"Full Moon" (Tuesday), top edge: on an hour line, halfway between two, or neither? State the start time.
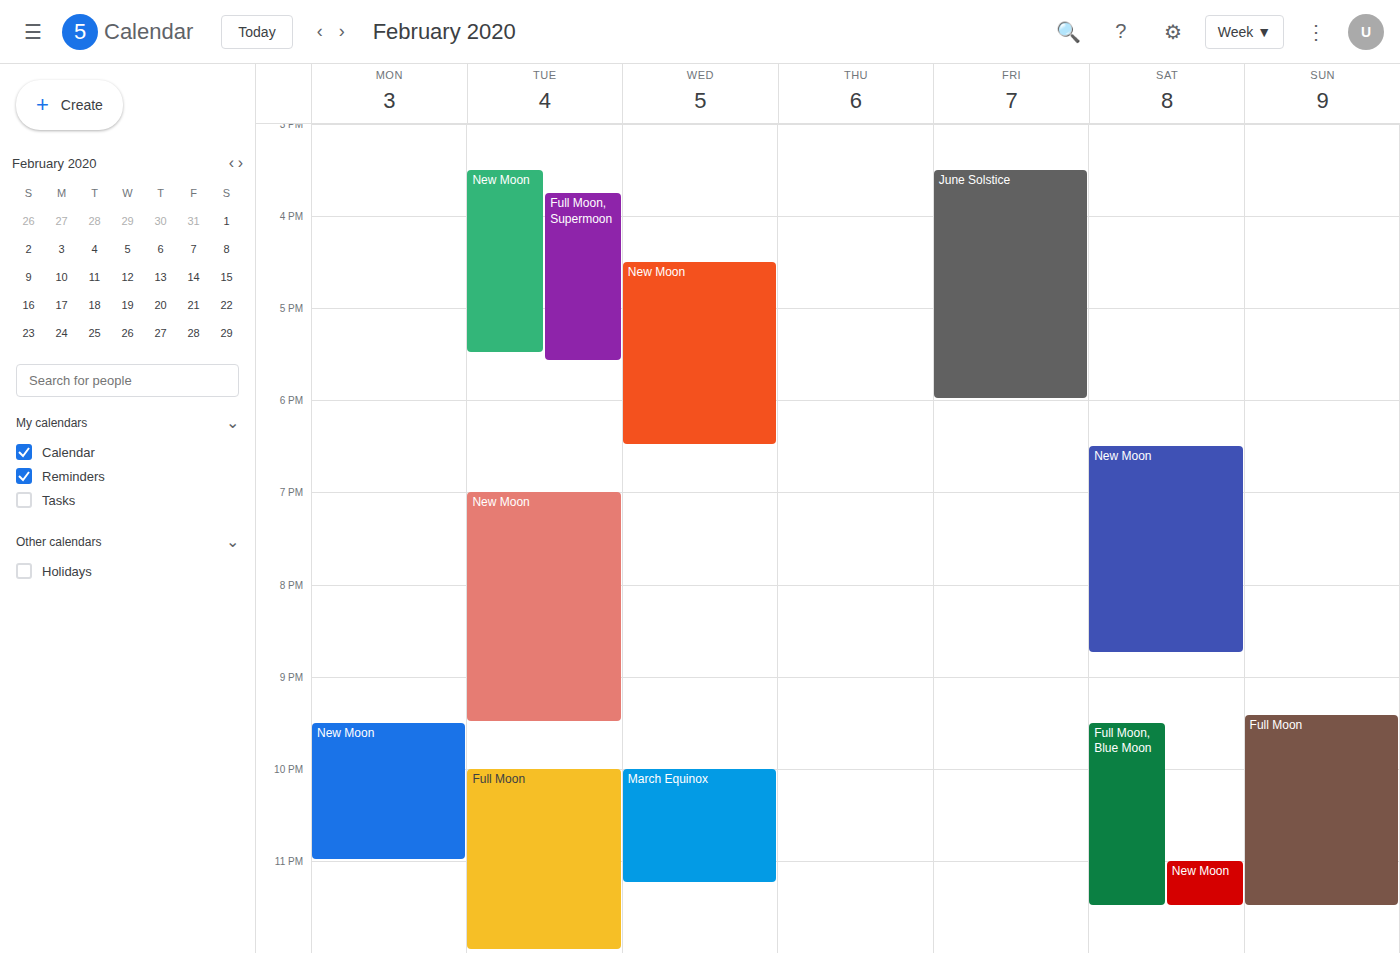
10:00 PM -- exactly on the 10 PM line.